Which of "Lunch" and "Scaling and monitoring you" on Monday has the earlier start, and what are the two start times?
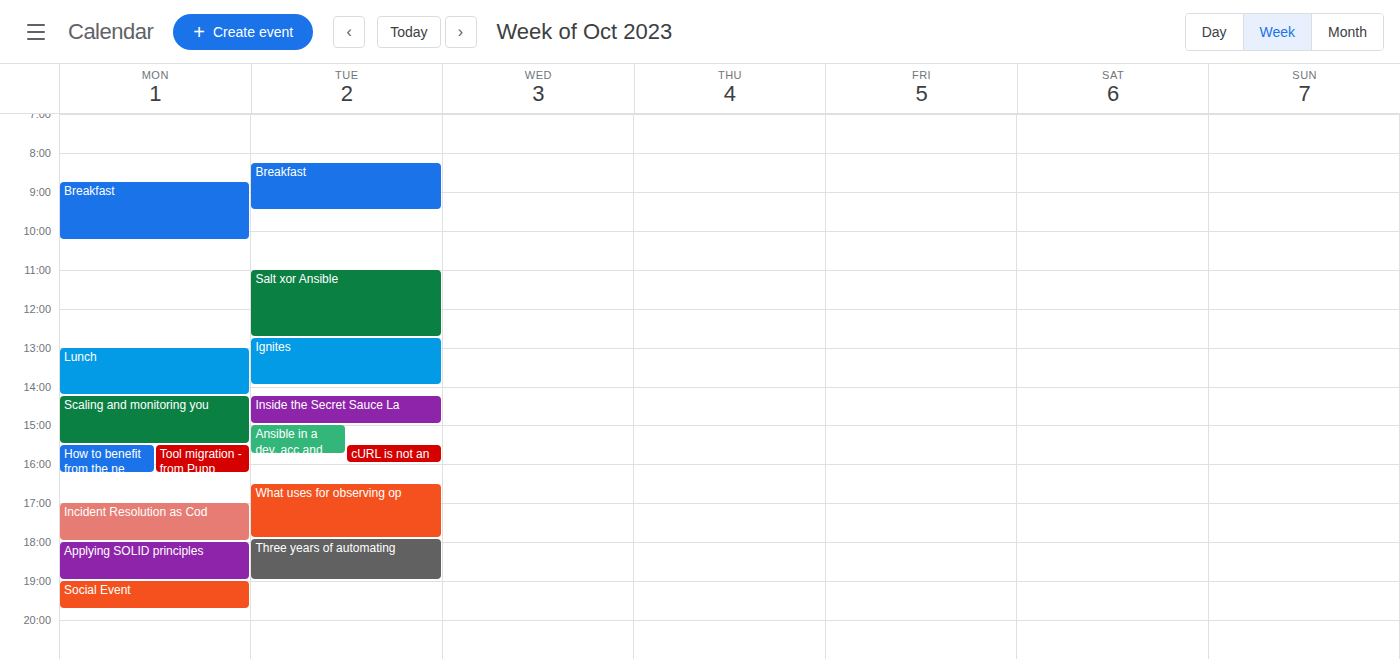
"Lunch" 1:00 PM; "Scaling and monitoring you" 2:15 PM.